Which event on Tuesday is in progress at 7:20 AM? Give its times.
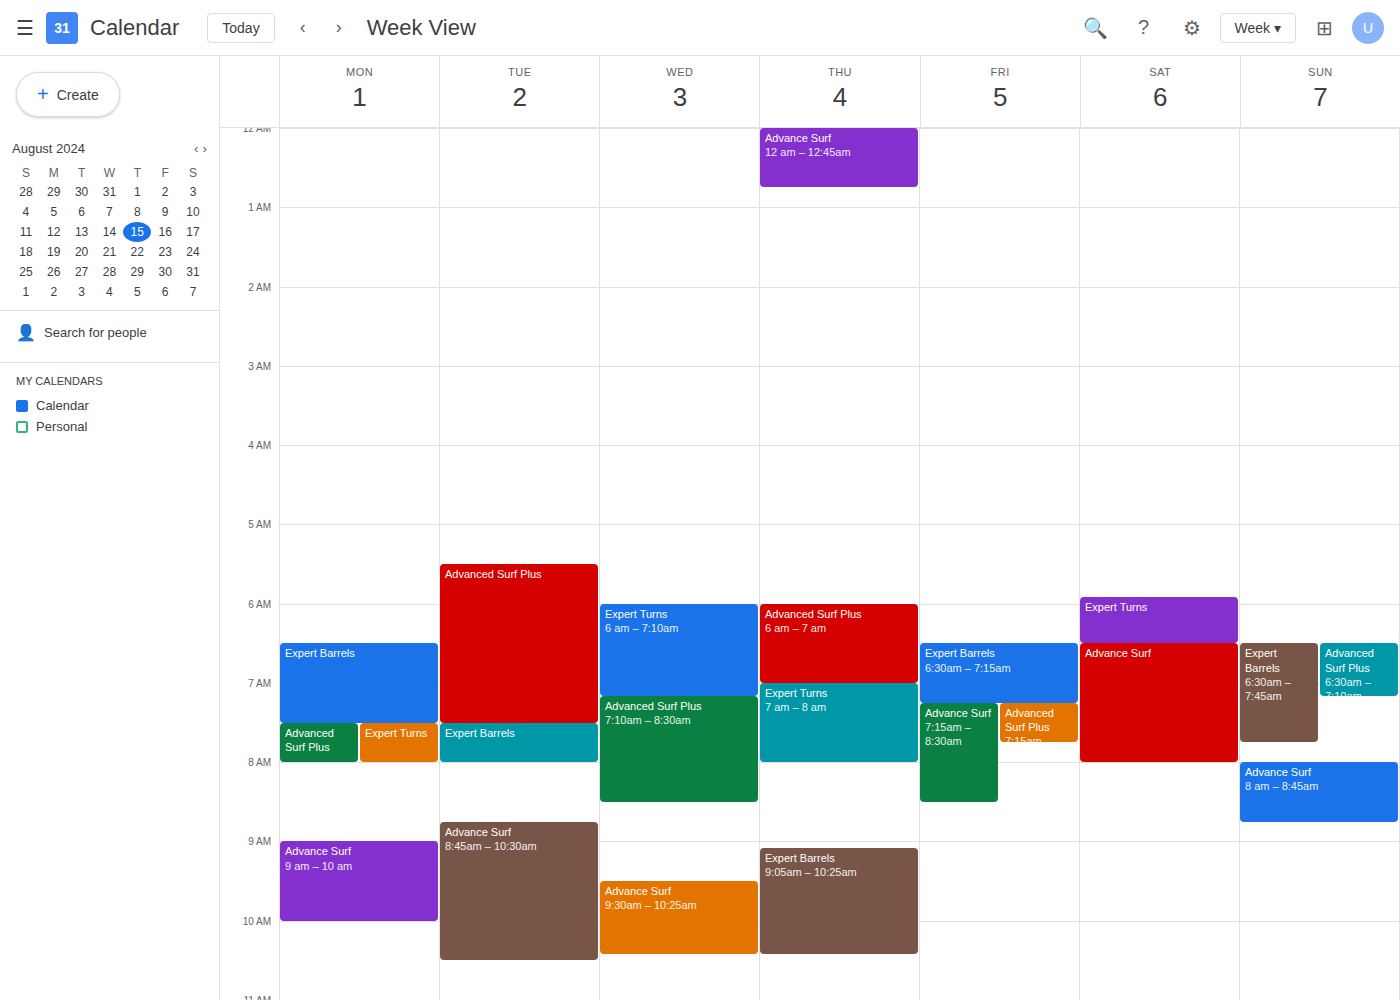
"Advanced Surf Plus", 5:30 AM to 7:30 AM